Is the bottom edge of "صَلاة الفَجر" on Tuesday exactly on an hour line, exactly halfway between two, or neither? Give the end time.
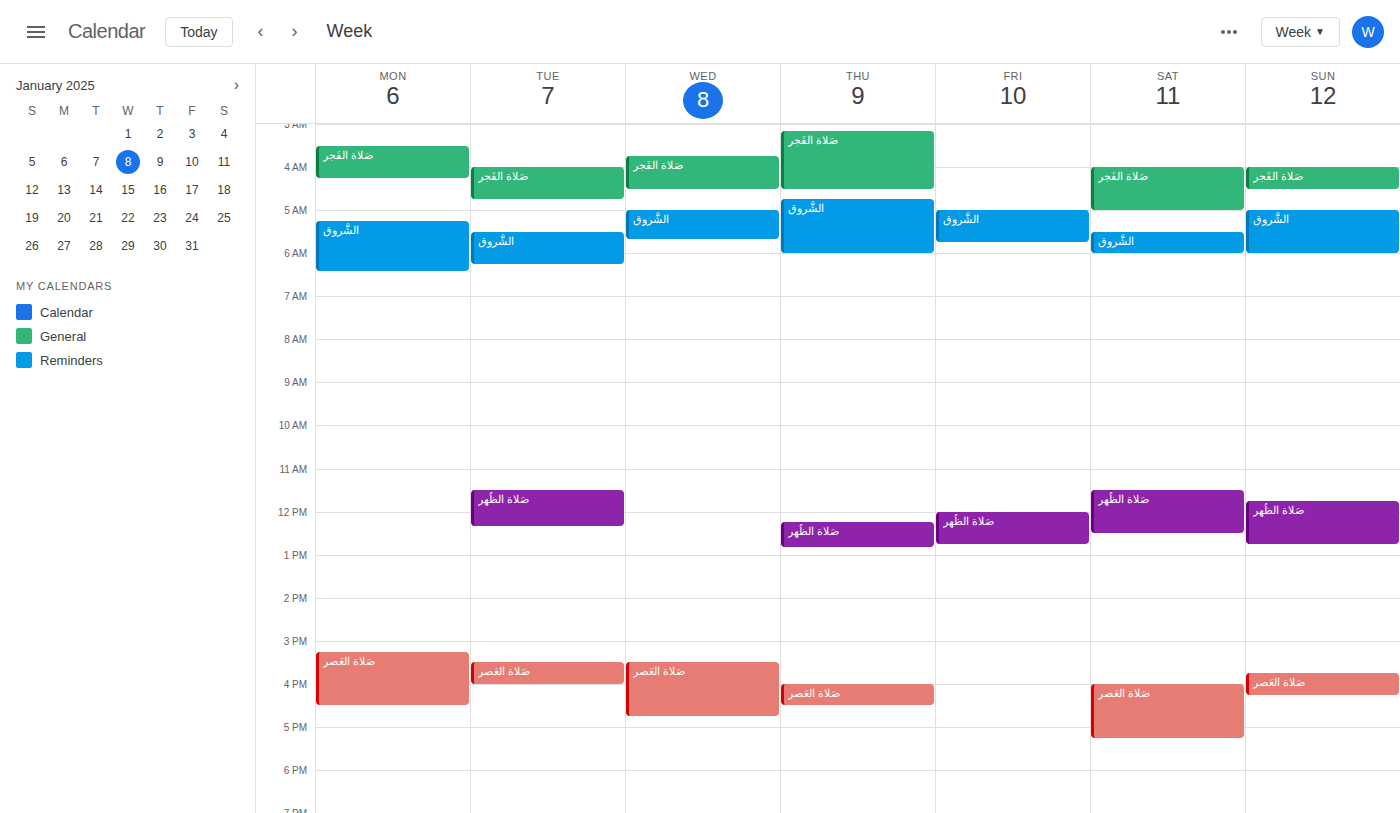
4:45 AM -- neither: three quarters of the way from the 4 AM line to the 5 AM line.